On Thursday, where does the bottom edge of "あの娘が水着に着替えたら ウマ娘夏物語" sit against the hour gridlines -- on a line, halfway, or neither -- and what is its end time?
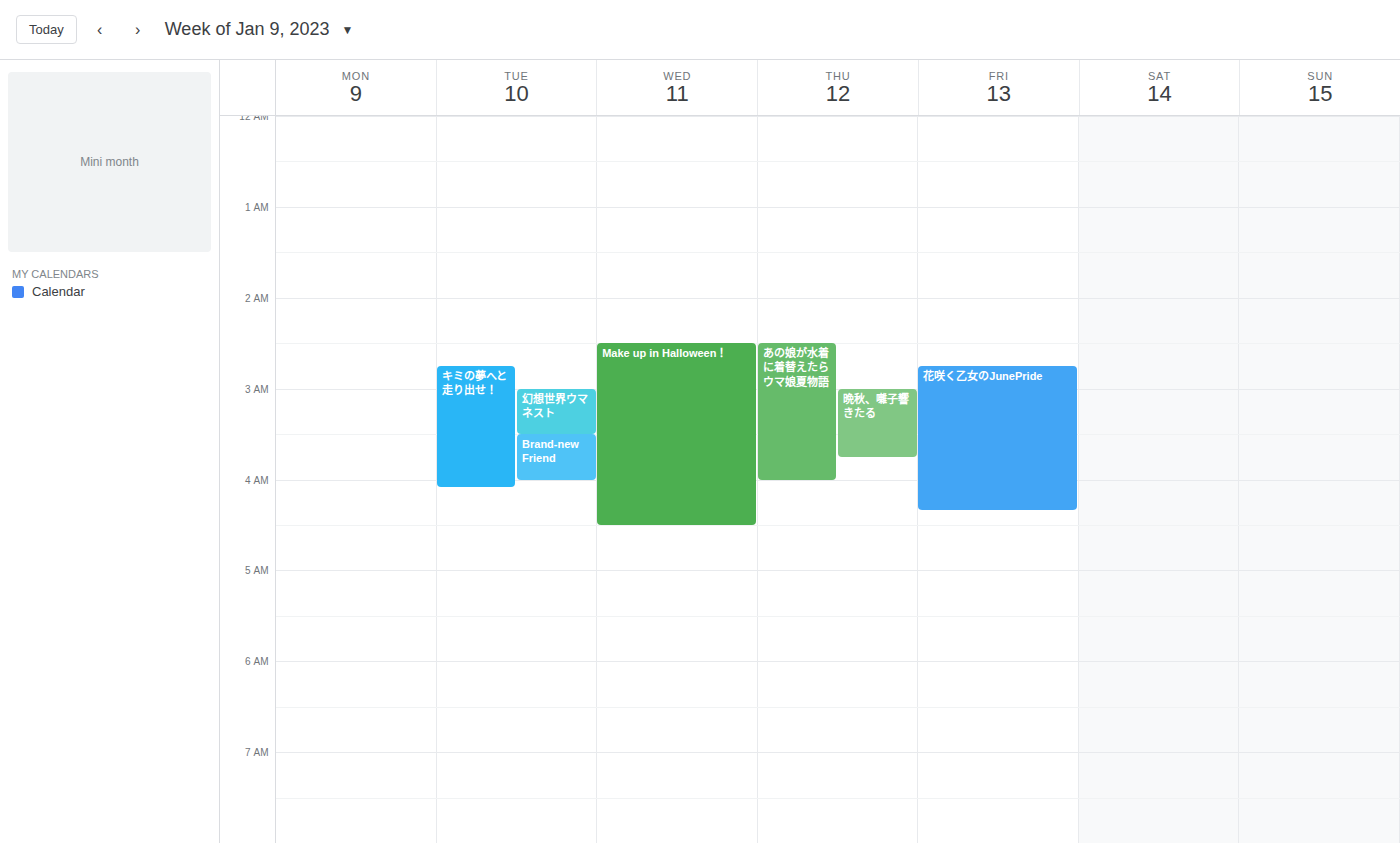
04:00 -- exactly on the 04:00 line.